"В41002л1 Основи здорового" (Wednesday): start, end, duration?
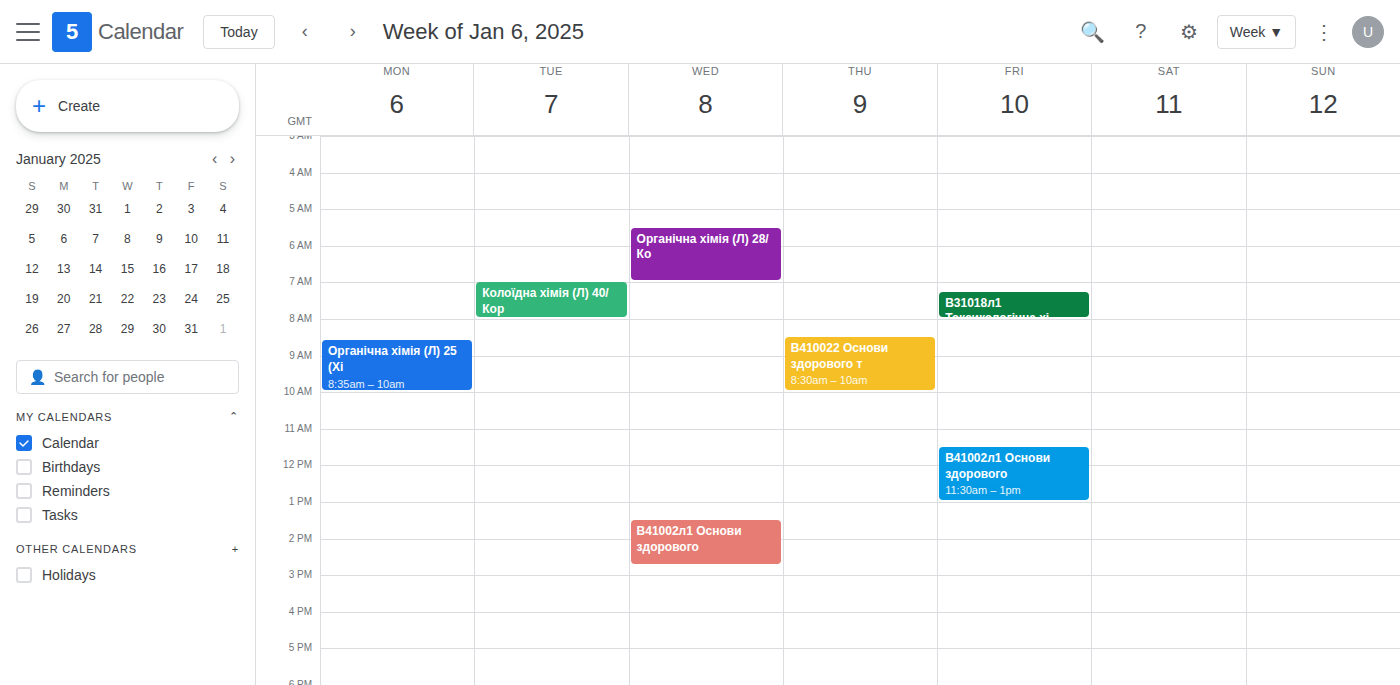
1:30 PM to 2:45 PM, 1 hour 15 minutes